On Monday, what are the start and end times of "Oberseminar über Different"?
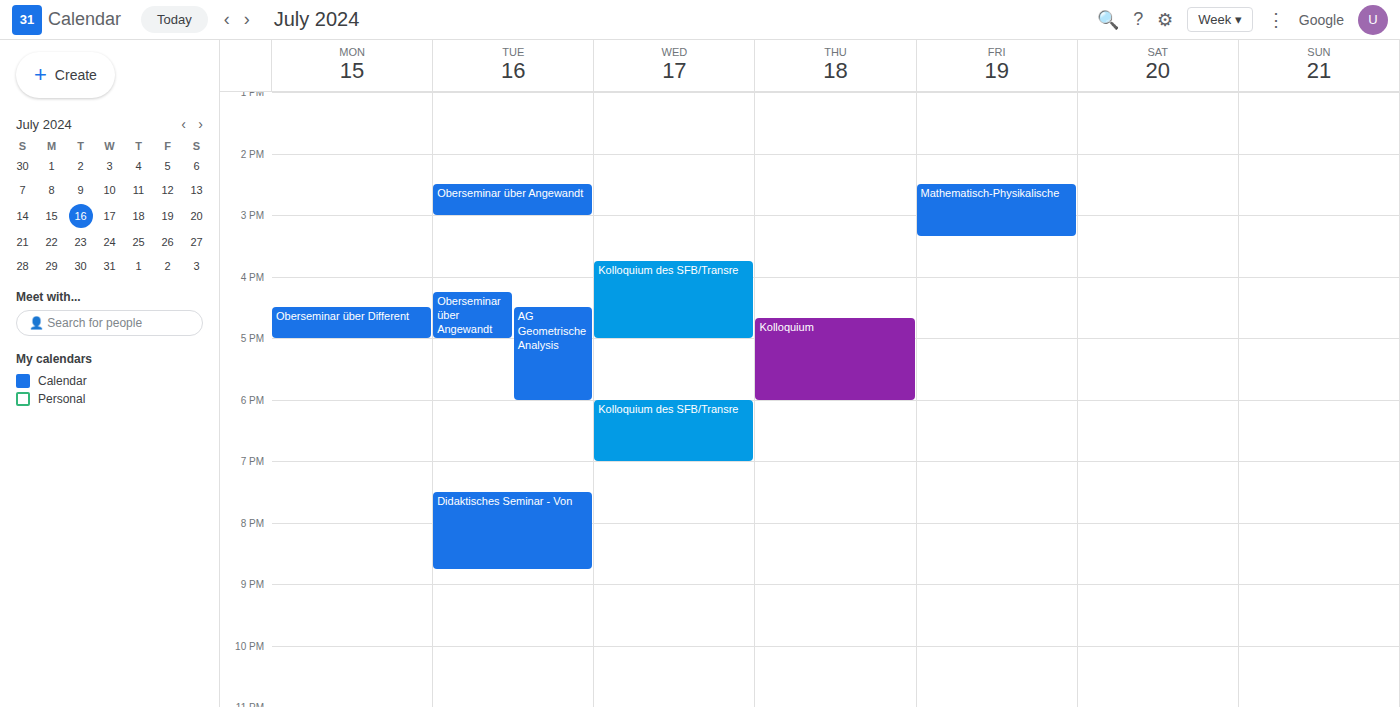
4:30 PM to 5:00 PM